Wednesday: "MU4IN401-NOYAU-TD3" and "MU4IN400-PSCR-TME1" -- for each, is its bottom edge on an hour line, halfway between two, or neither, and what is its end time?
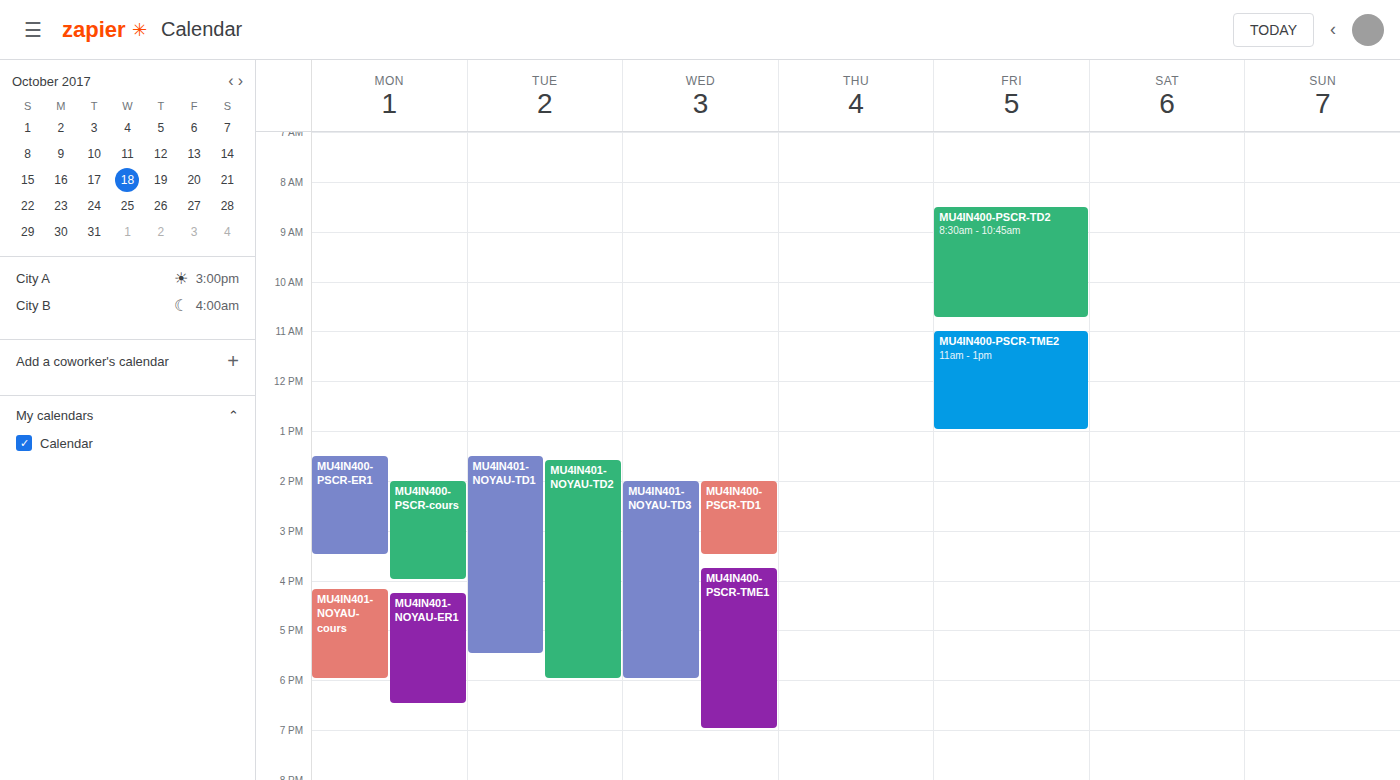
"MU4IN401-NOYAU-TD3": 18:00, exactly on the 18:00 line. "MU4IN400-PSCR-TME1": 19:00, exactly on the 19:00 line.